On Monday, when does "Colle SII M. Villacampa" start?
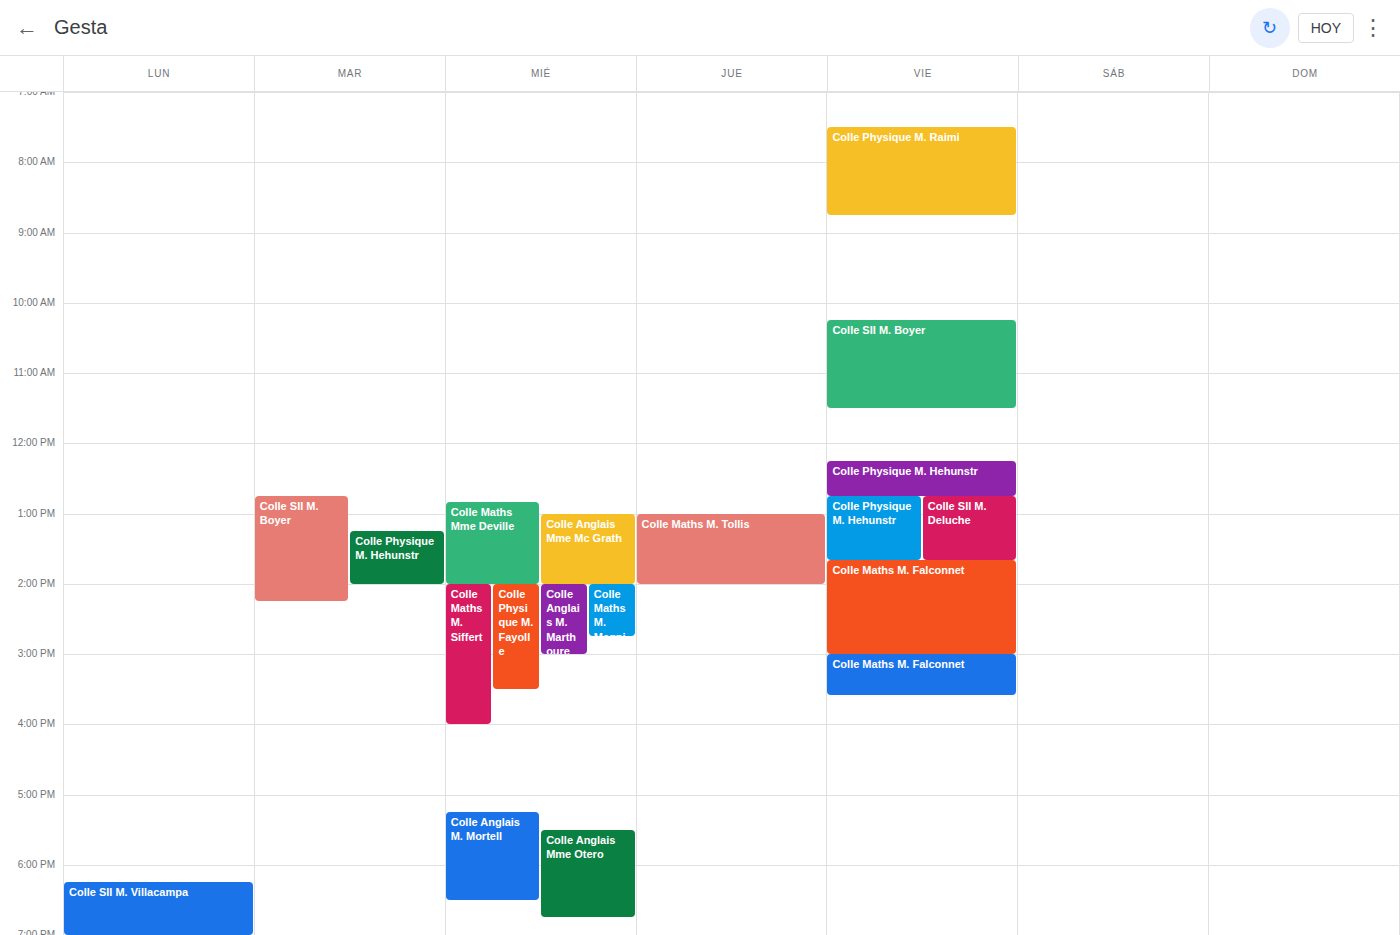
6:15 PM